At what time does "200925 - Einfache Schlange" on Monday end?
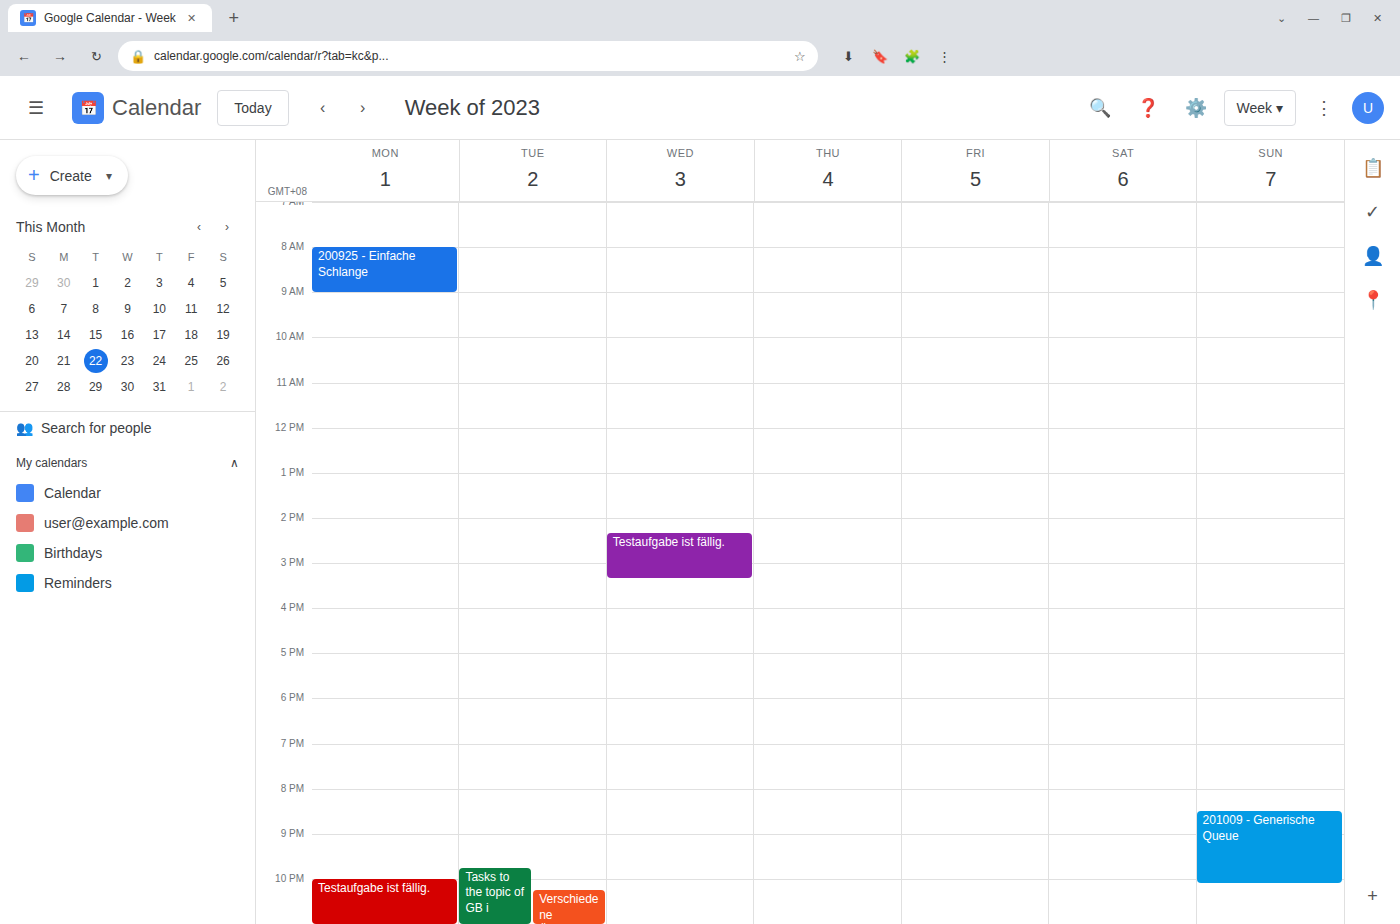
9:00 AM